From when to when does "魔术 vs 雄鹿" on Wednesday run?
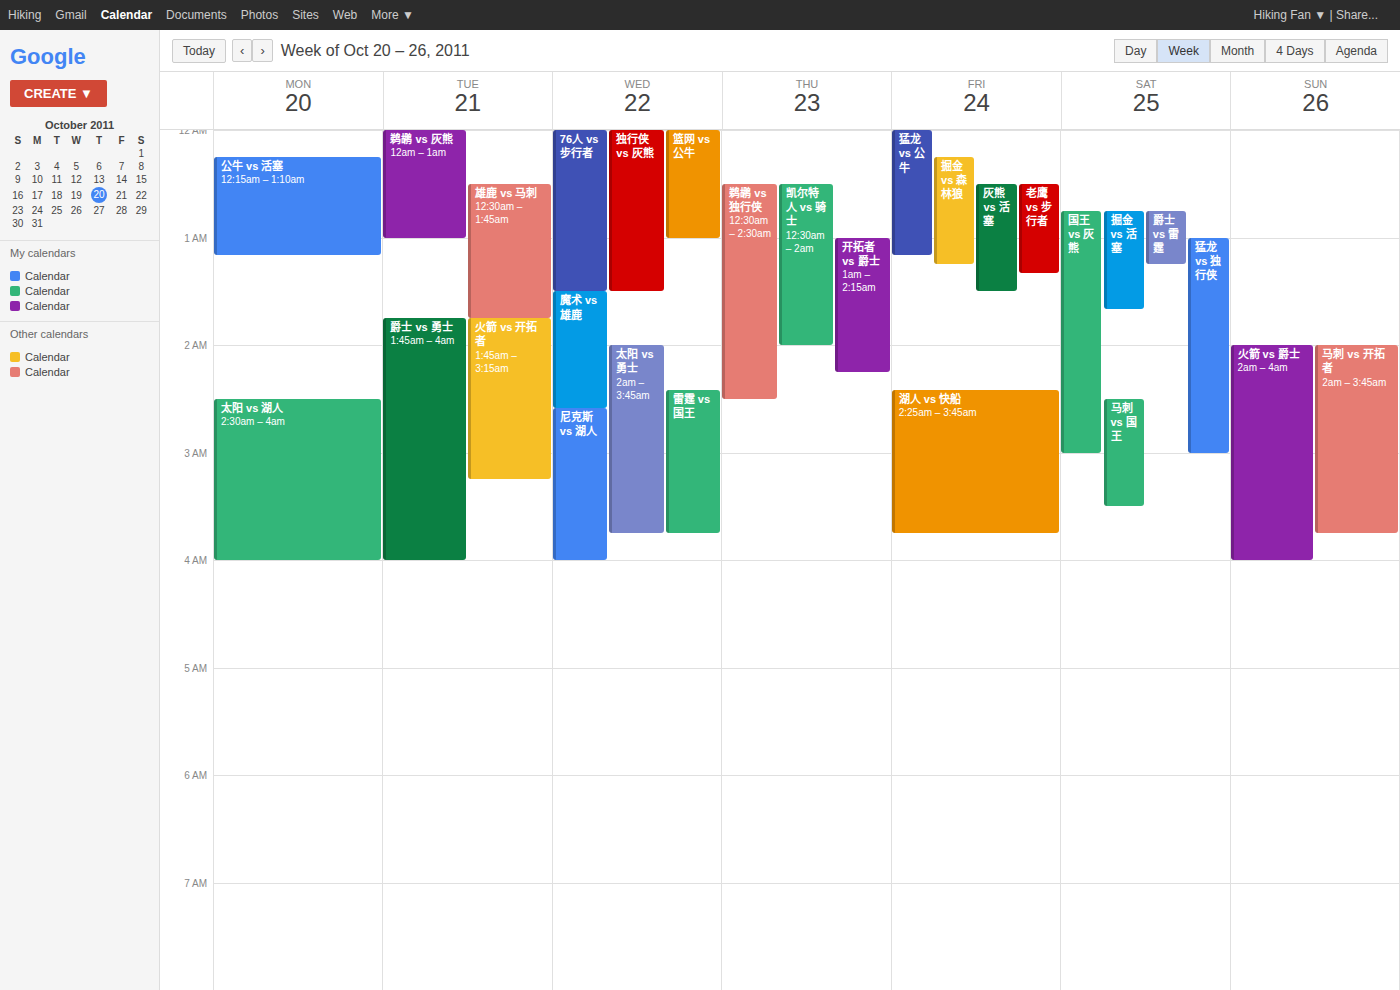
1:30 AM to 2:35 AM